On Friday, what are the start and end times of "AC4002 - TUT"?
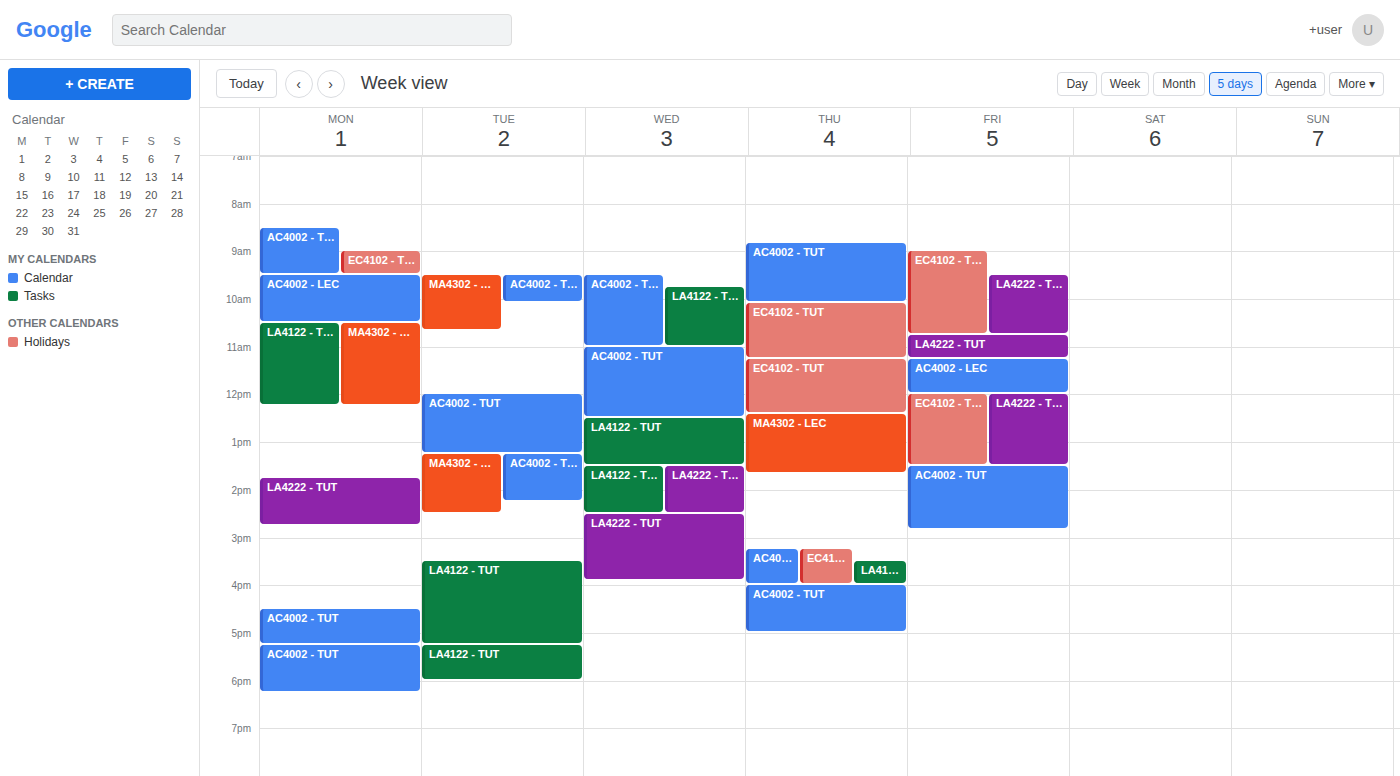
1:30 PM to 2:50 PM